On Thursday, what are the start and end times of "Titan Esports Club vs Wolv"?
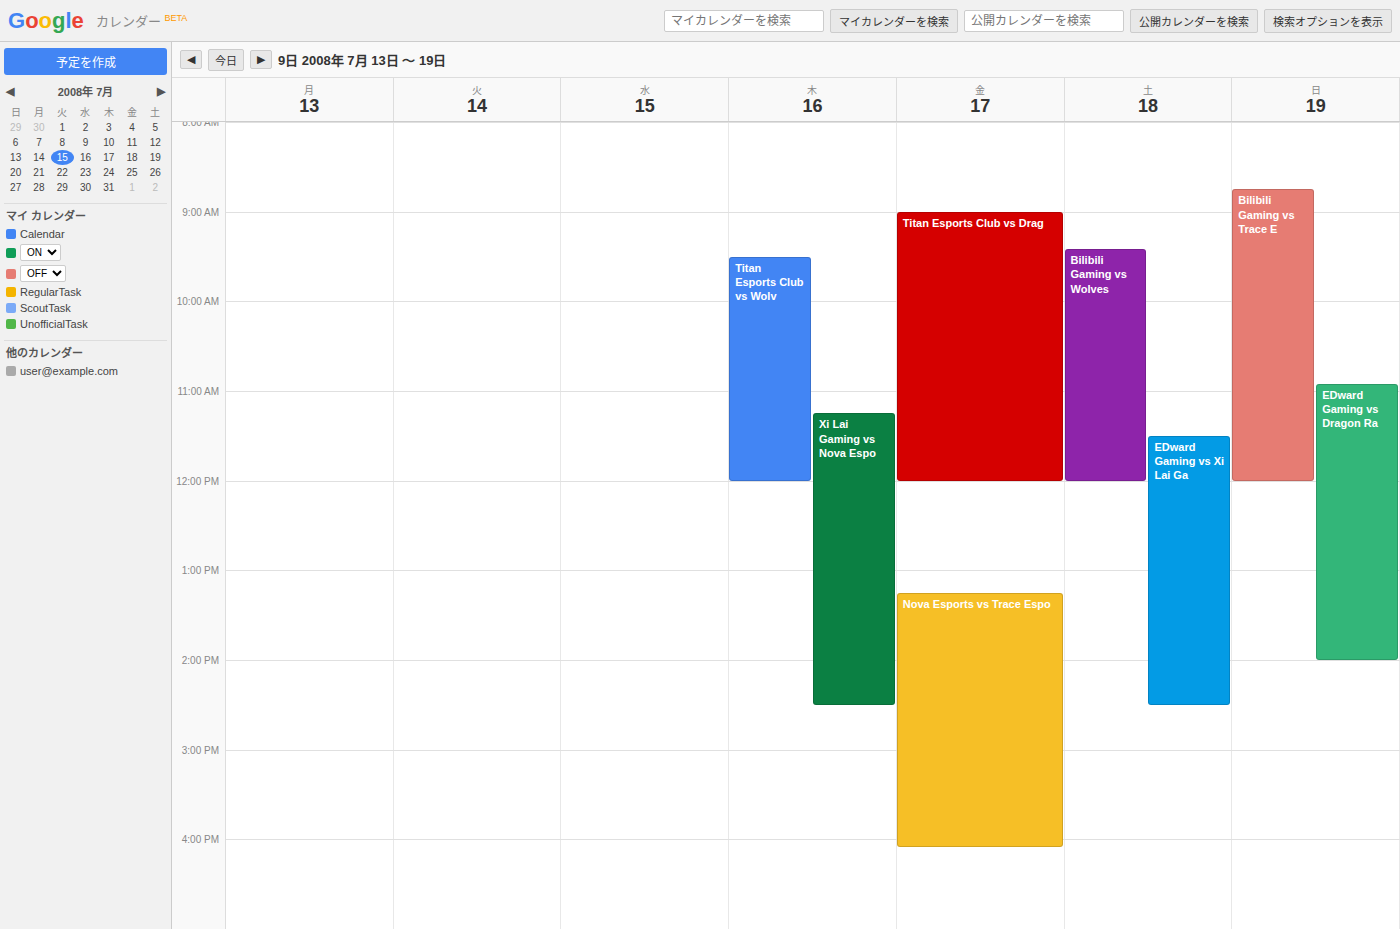
9:30 AM to 12:00 PM